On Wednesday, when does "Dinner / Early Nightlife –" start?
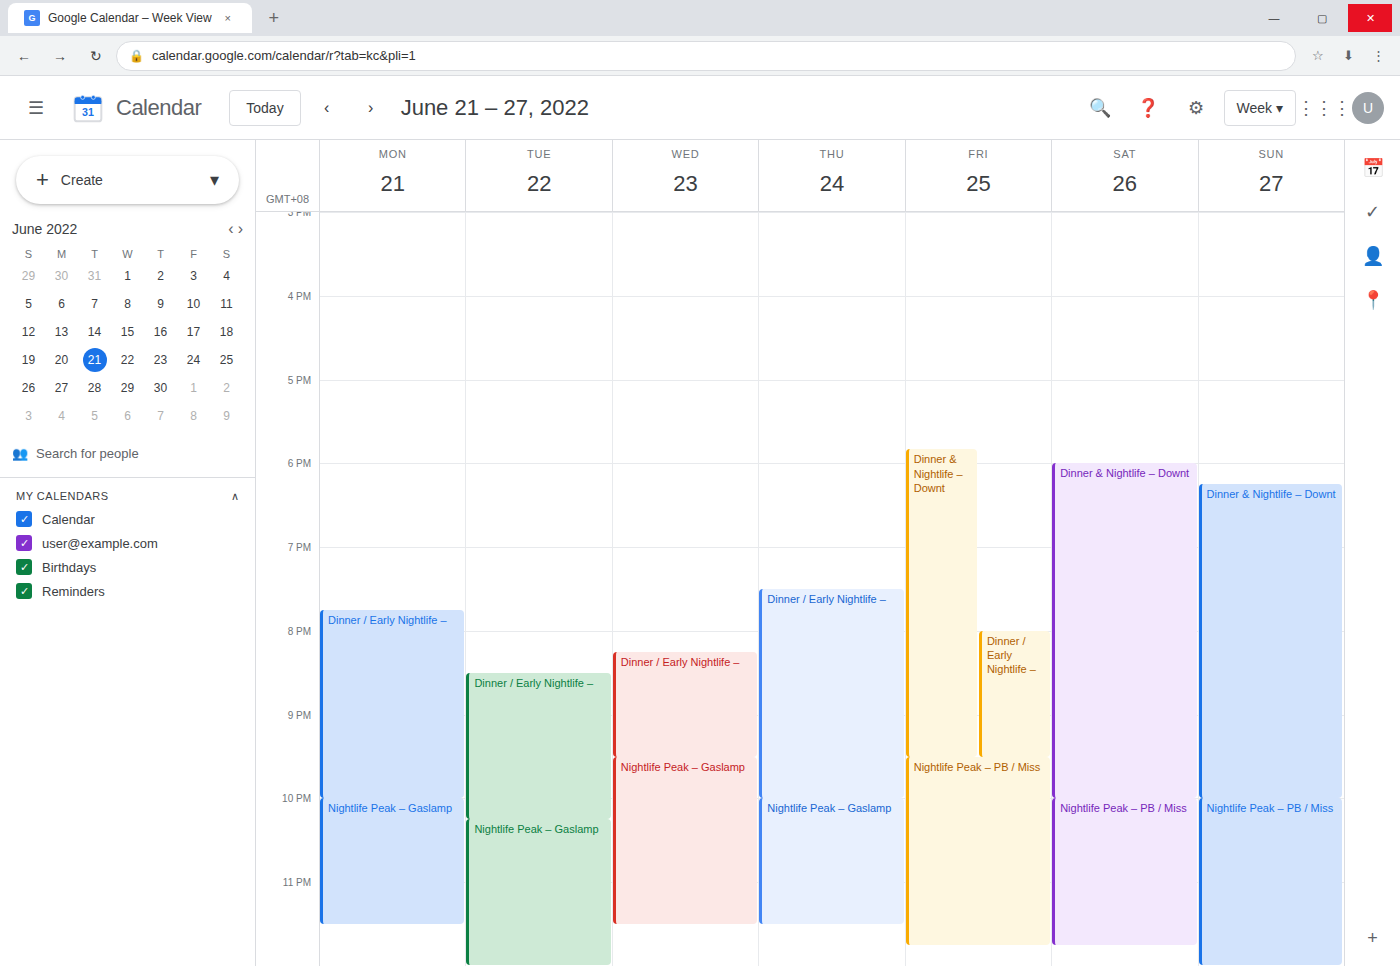
20:15